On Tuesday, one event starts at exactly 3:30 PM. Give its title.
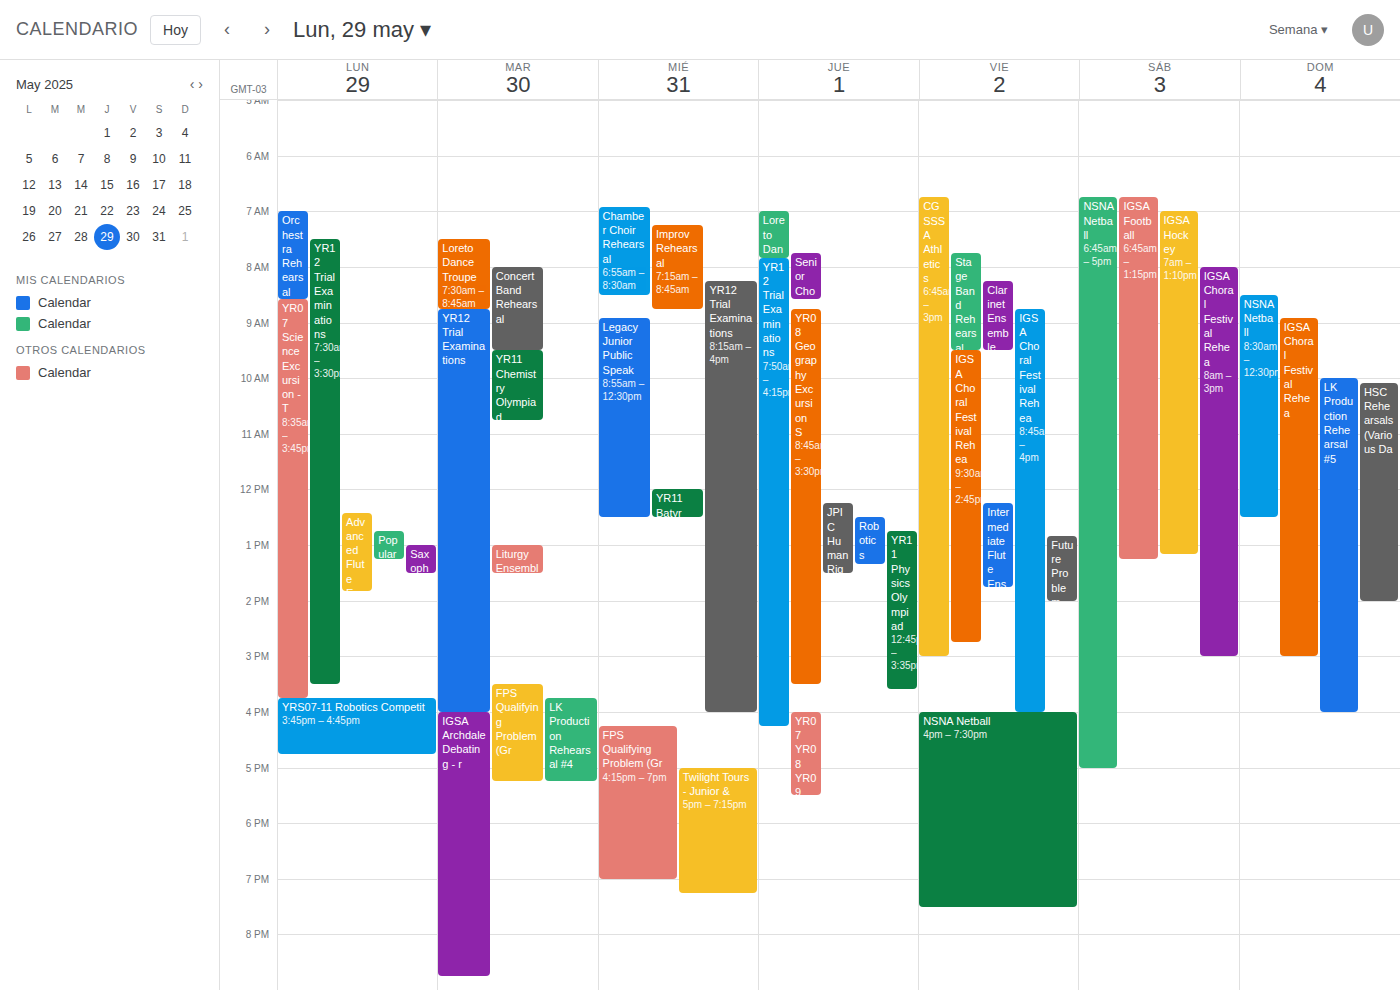
"FPS Qualifying Problem (Gr"